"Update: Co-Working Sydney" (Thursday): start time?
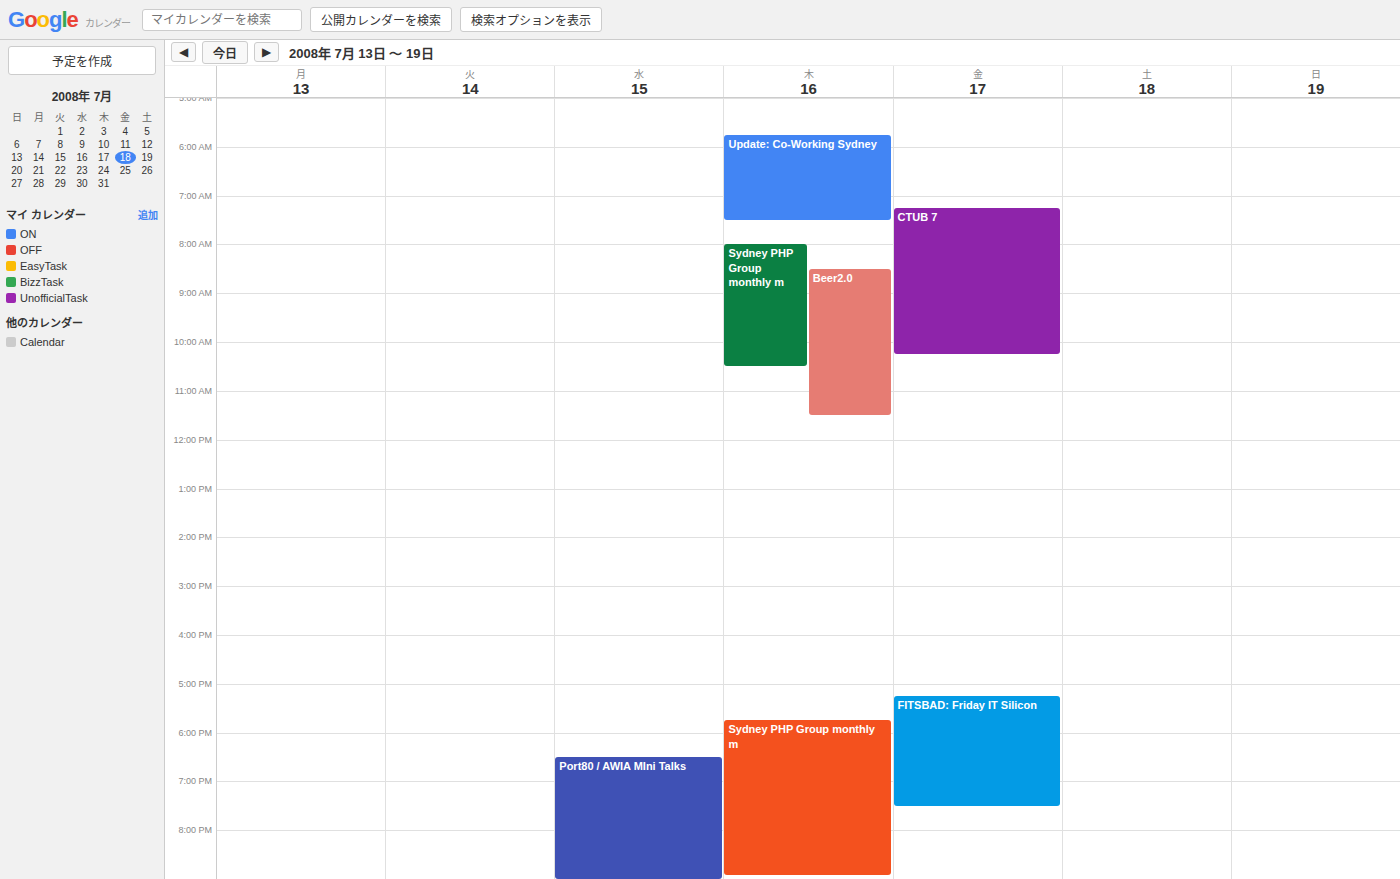
5:45 AM